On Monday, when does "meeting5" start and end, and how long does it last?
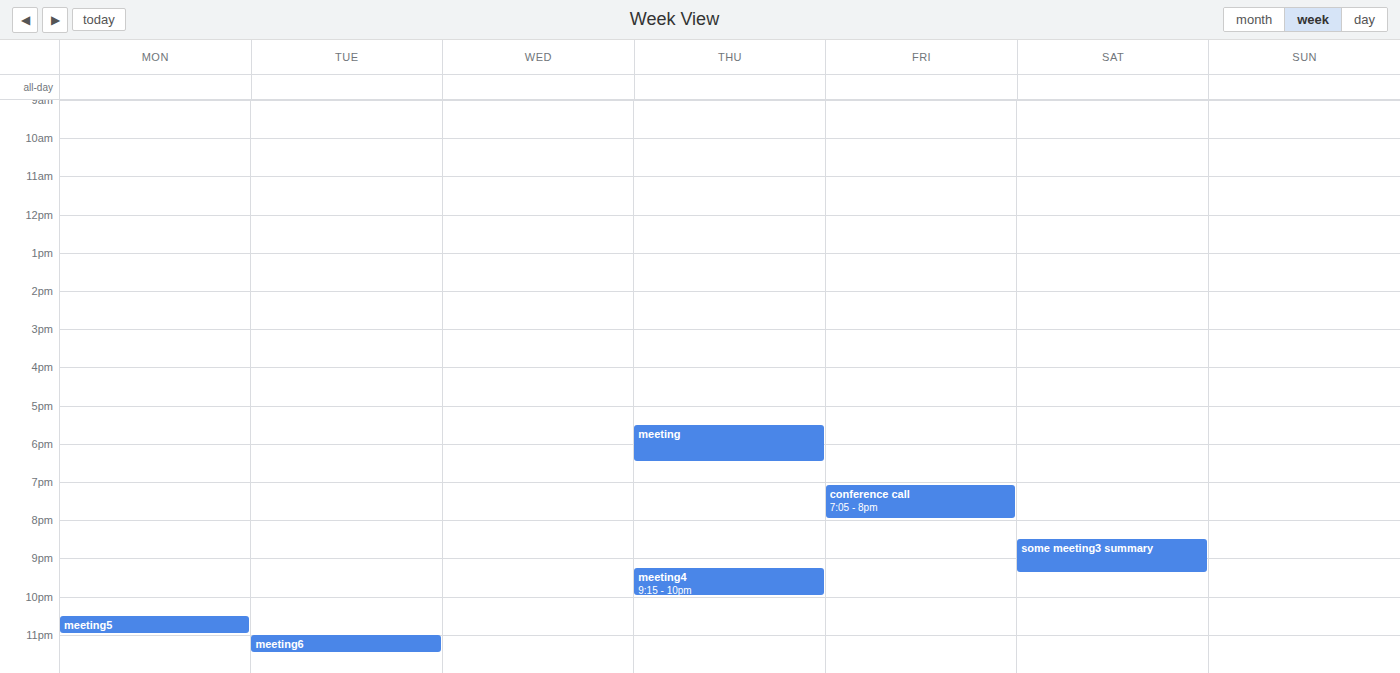
10:30 PM to 11:00 PM, 30 minutes